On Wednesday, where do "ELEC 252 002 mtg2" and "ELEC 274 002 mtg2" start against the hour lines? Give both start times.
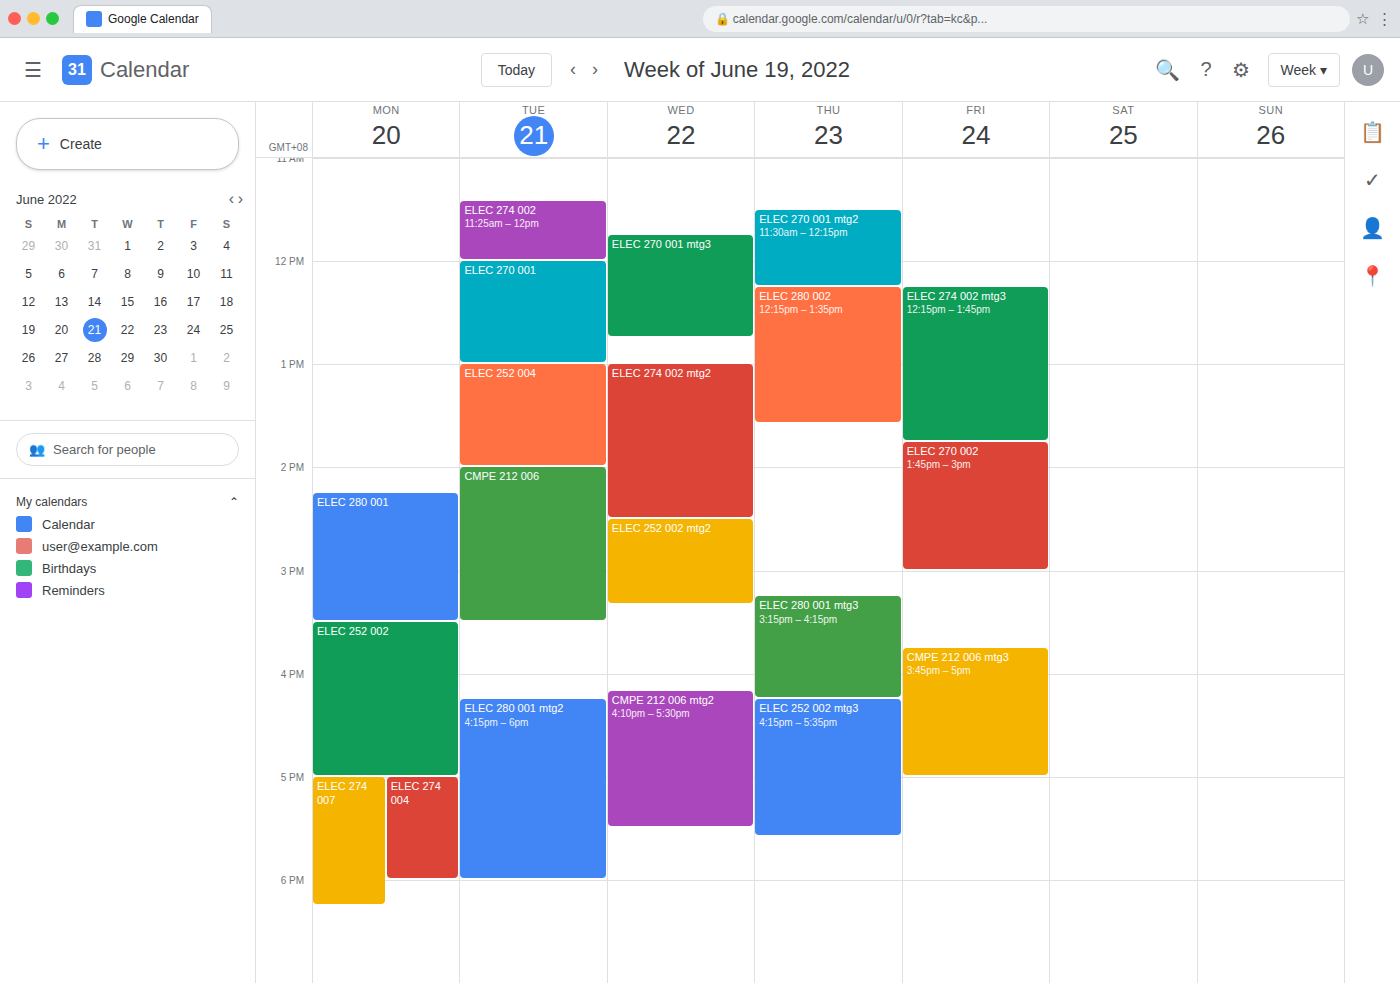
"ELEC 252 002 mtg2": 2:30 PM, halfway between the 2 PM and 3 PM lines. "ELEC 274 002 mtg2": 1:00 PM, exactly on the 1 PM line.